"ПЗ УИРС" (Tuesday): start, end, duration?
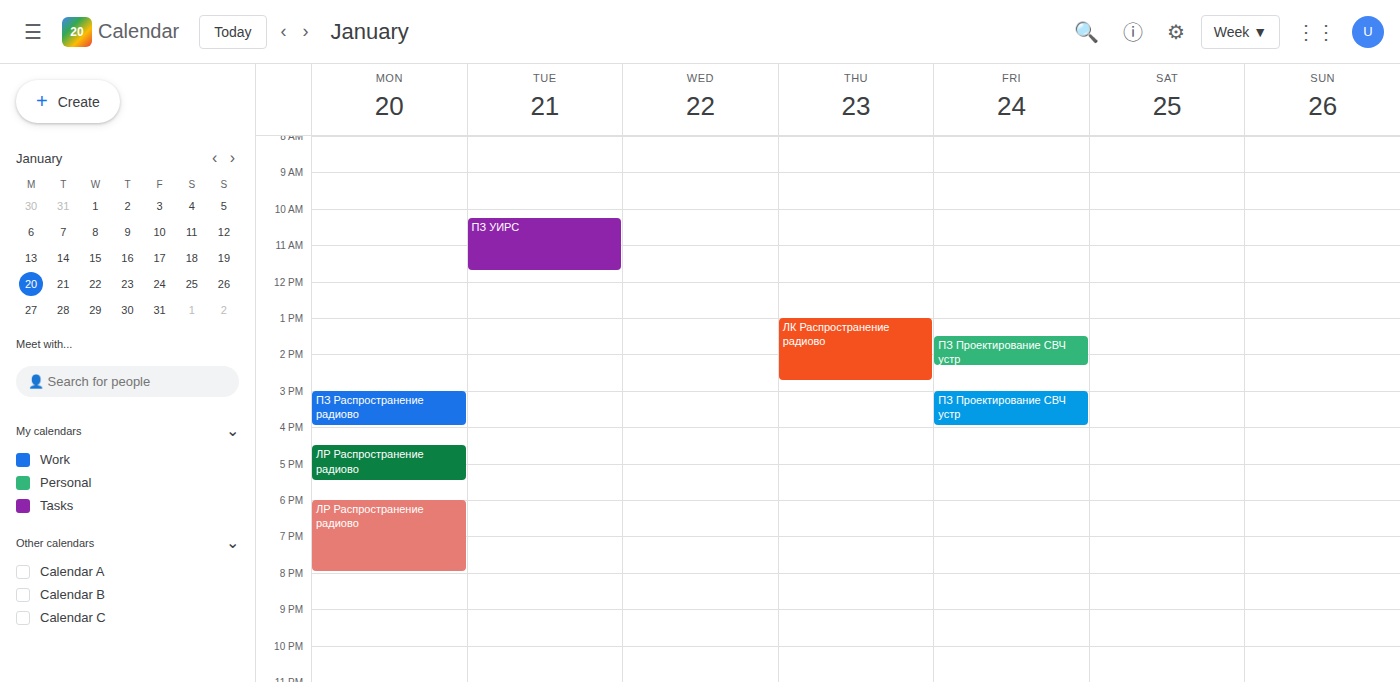
10:15 to 11:45, 1 hour 30 minutes